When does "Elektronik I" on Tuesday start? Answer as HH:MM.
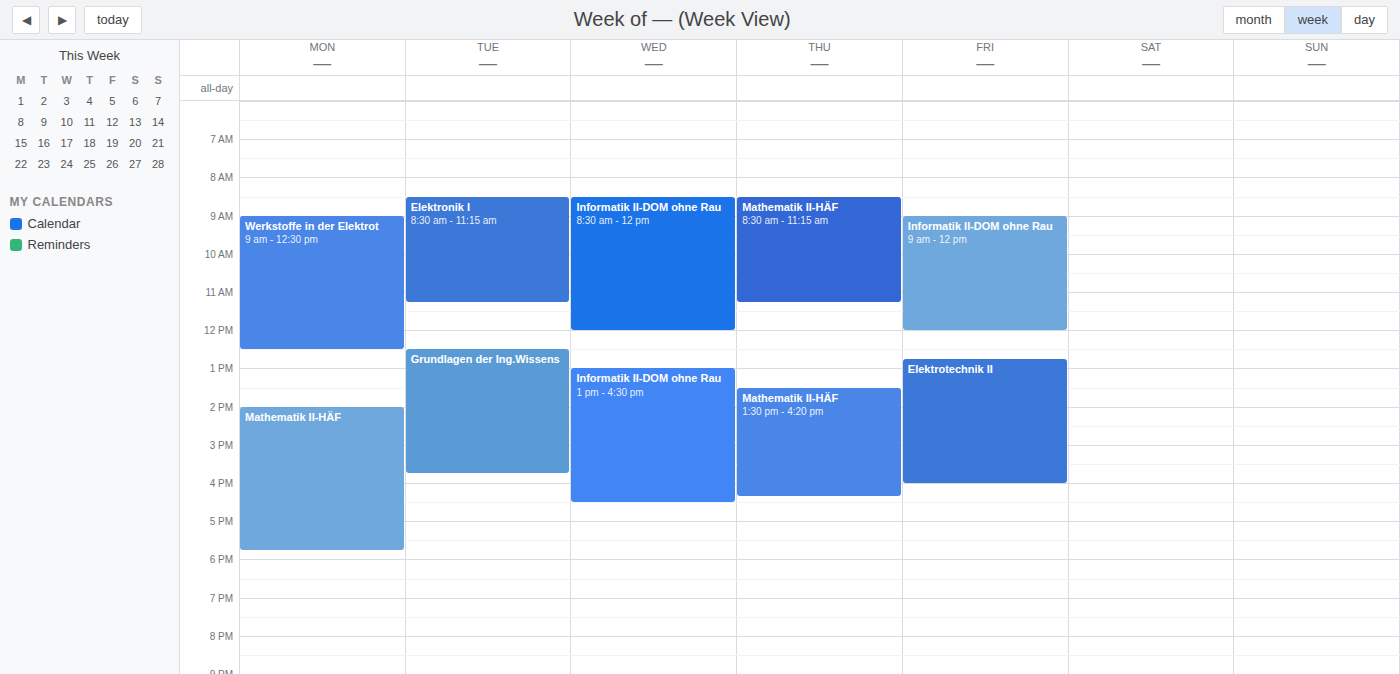
08:30